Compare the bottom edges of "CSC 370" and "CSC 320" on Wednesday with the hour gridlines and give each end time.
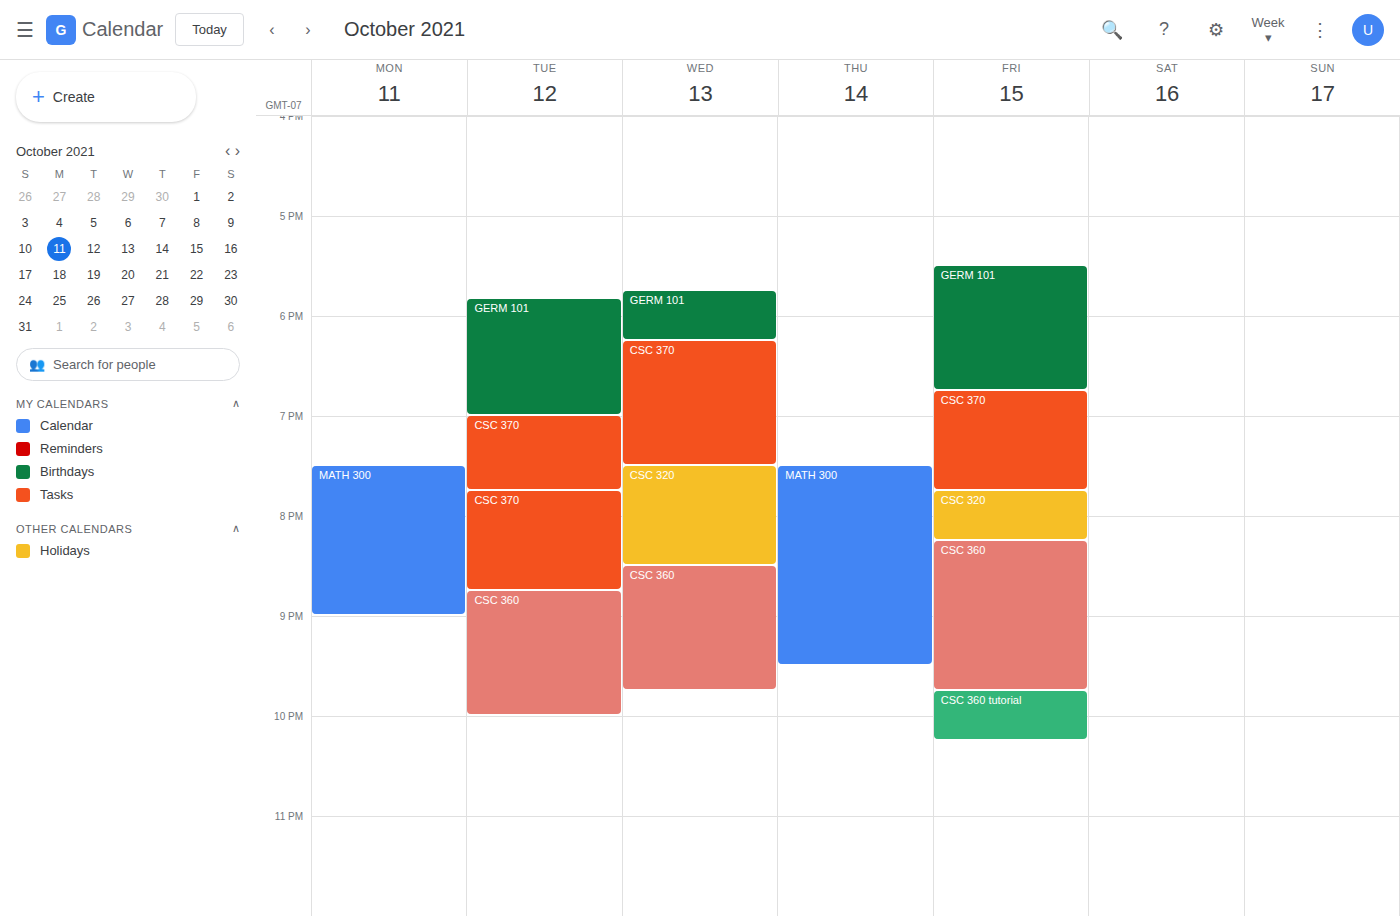
"CSC 370": 7:30 PM, halfway between the 7 PM and 8 PM lines. "CSC 320": 8:30 PM, halfway between the 8 PM and 9 PM lines.